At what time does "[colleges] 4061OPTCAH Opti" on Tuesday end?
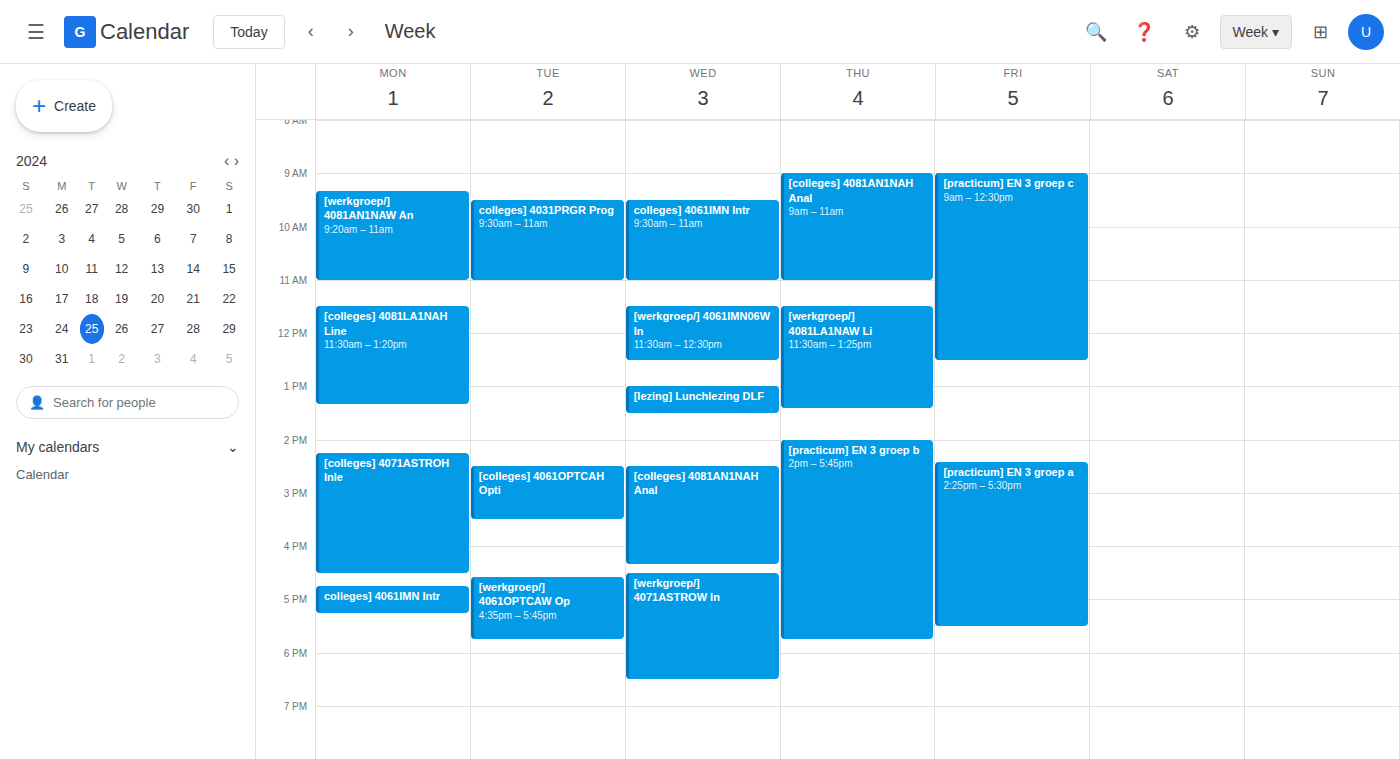
15:30